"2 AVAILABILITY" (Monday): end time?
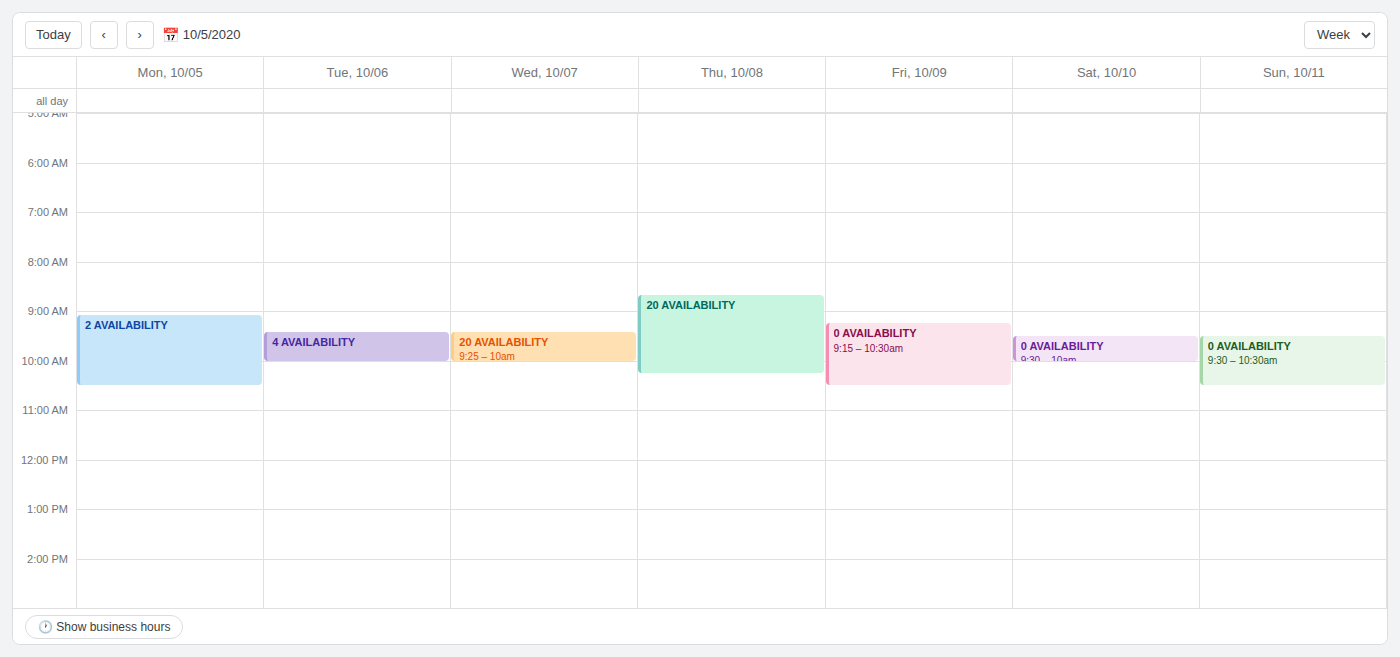
10:30